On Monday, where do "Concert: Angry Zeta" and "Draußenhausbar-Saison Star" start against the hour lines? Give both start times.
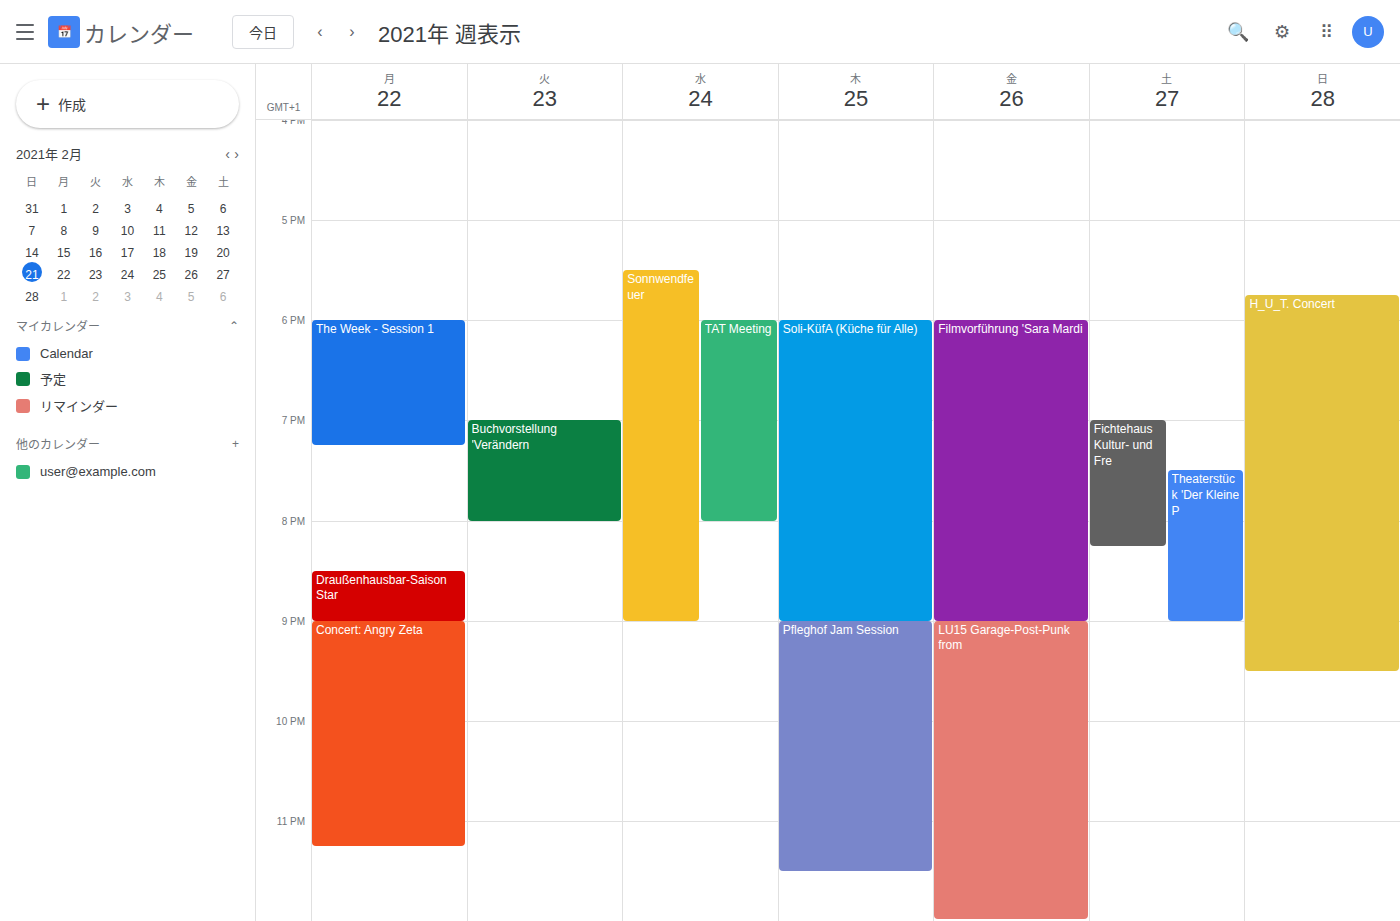
"Concert: Angry Zeta": 9:00 PM, exactly on the 9 PM line. "Draußenhausbar-Saison Star": 8:30 PM, halfway between the 8 PM and 9 PM lines.